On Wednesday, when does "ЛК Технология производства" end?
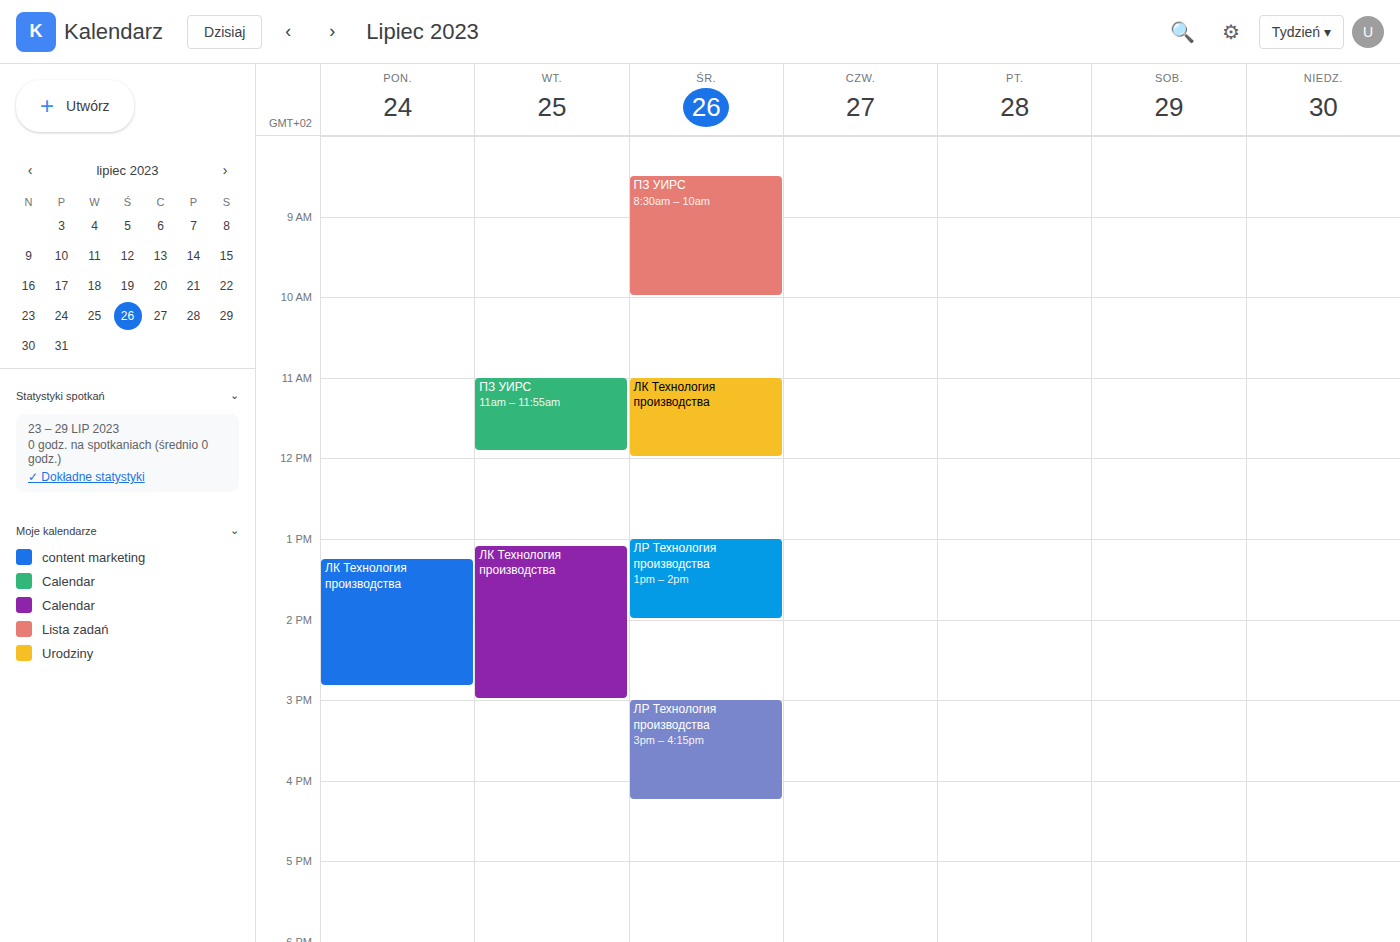
12:00 PM